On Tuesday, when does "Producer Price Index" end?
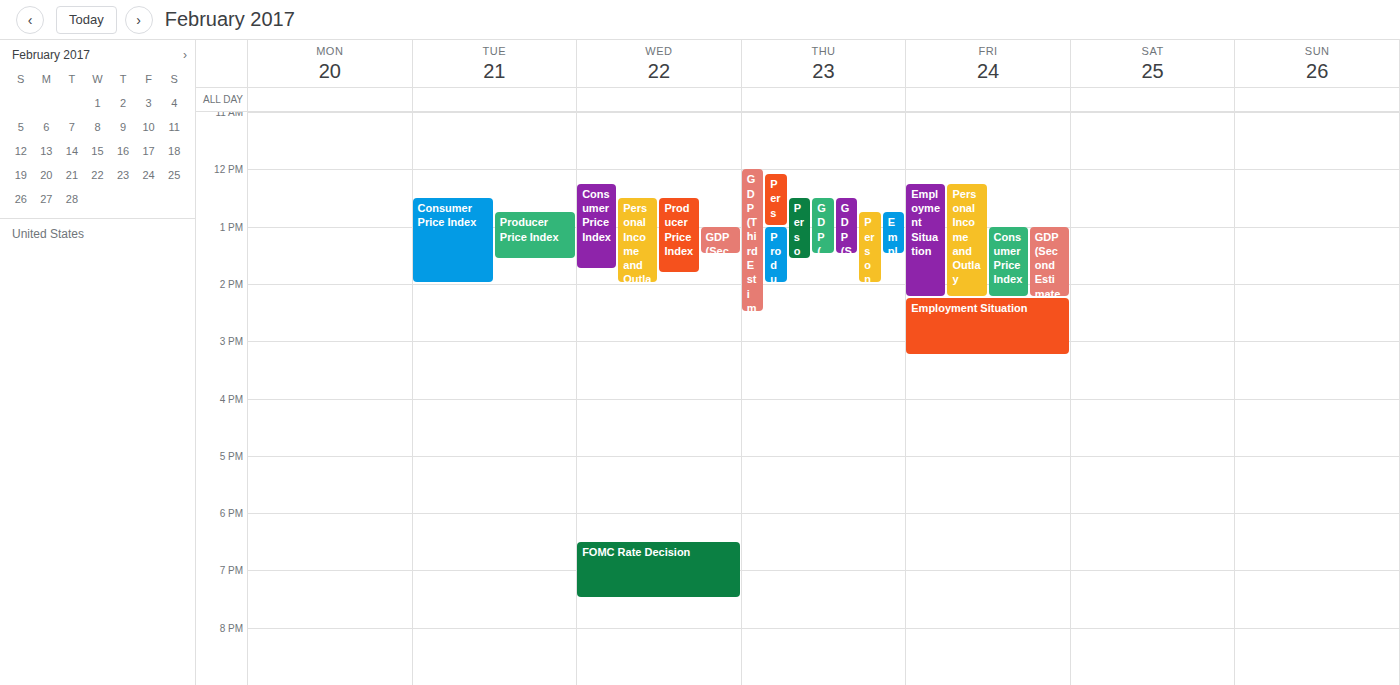
1:35 PM